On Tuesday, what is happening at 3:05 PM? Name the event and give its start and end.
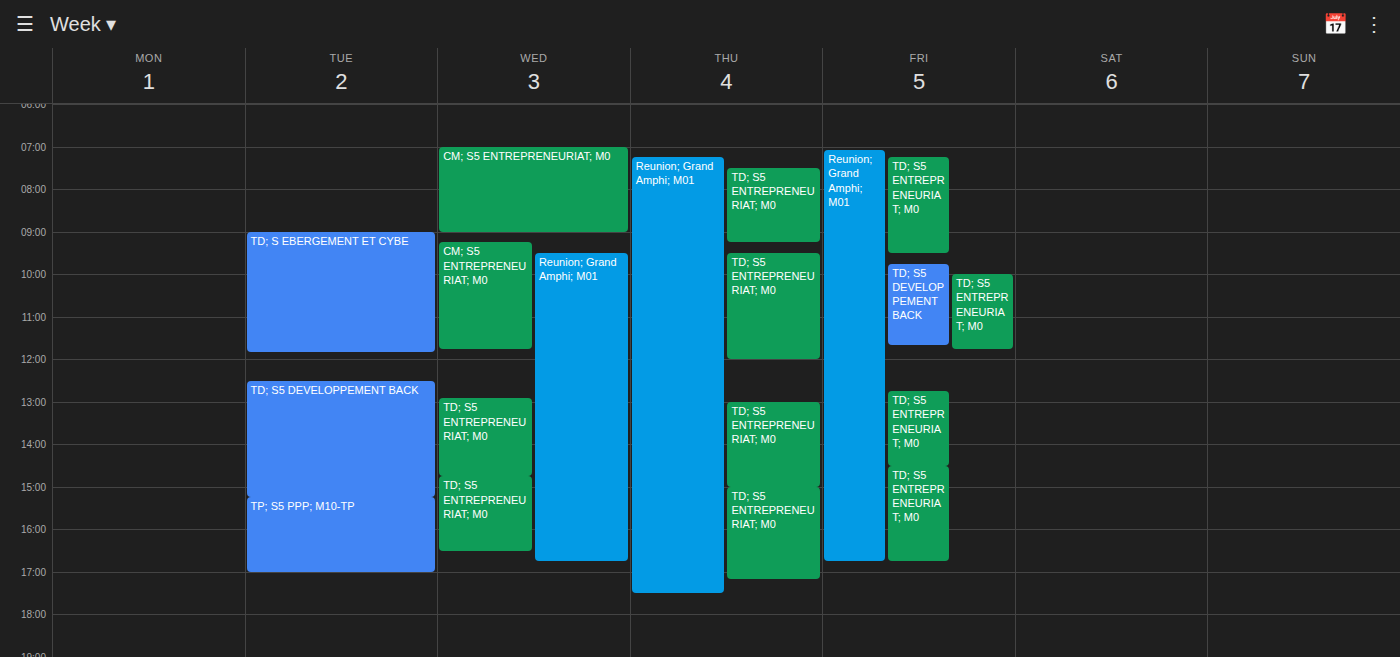
"TD; S5 DEVELOPPEMENT BACK", 12:30 PM to 3:15 PM